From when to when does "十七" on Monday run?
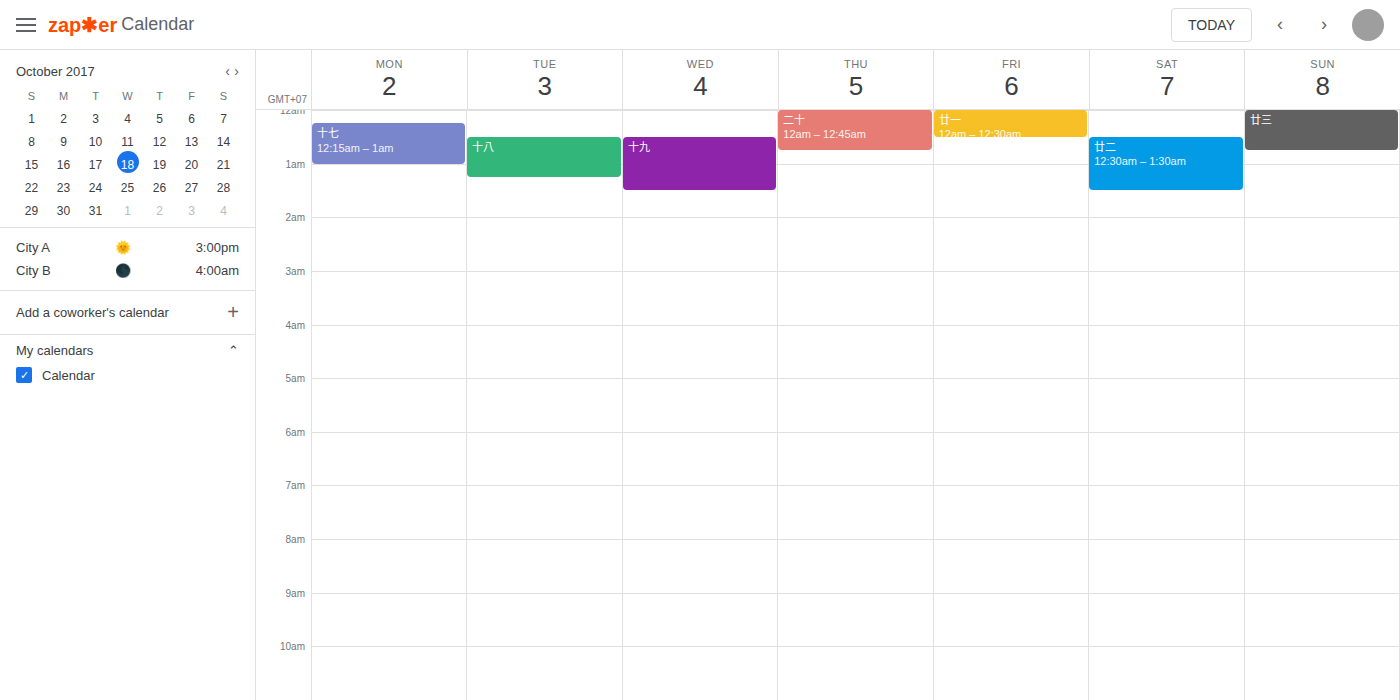
12:15 AM to 1:00 AM